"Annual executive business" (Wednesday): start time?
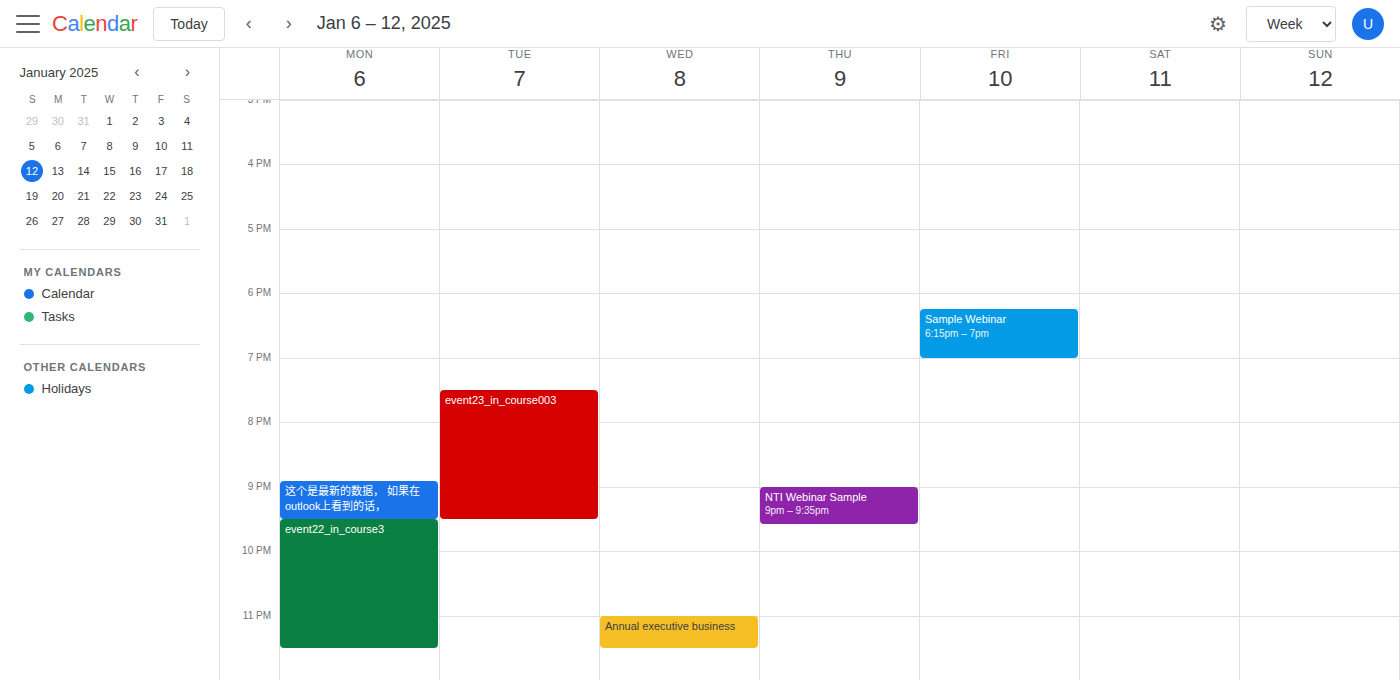
11:00 PM